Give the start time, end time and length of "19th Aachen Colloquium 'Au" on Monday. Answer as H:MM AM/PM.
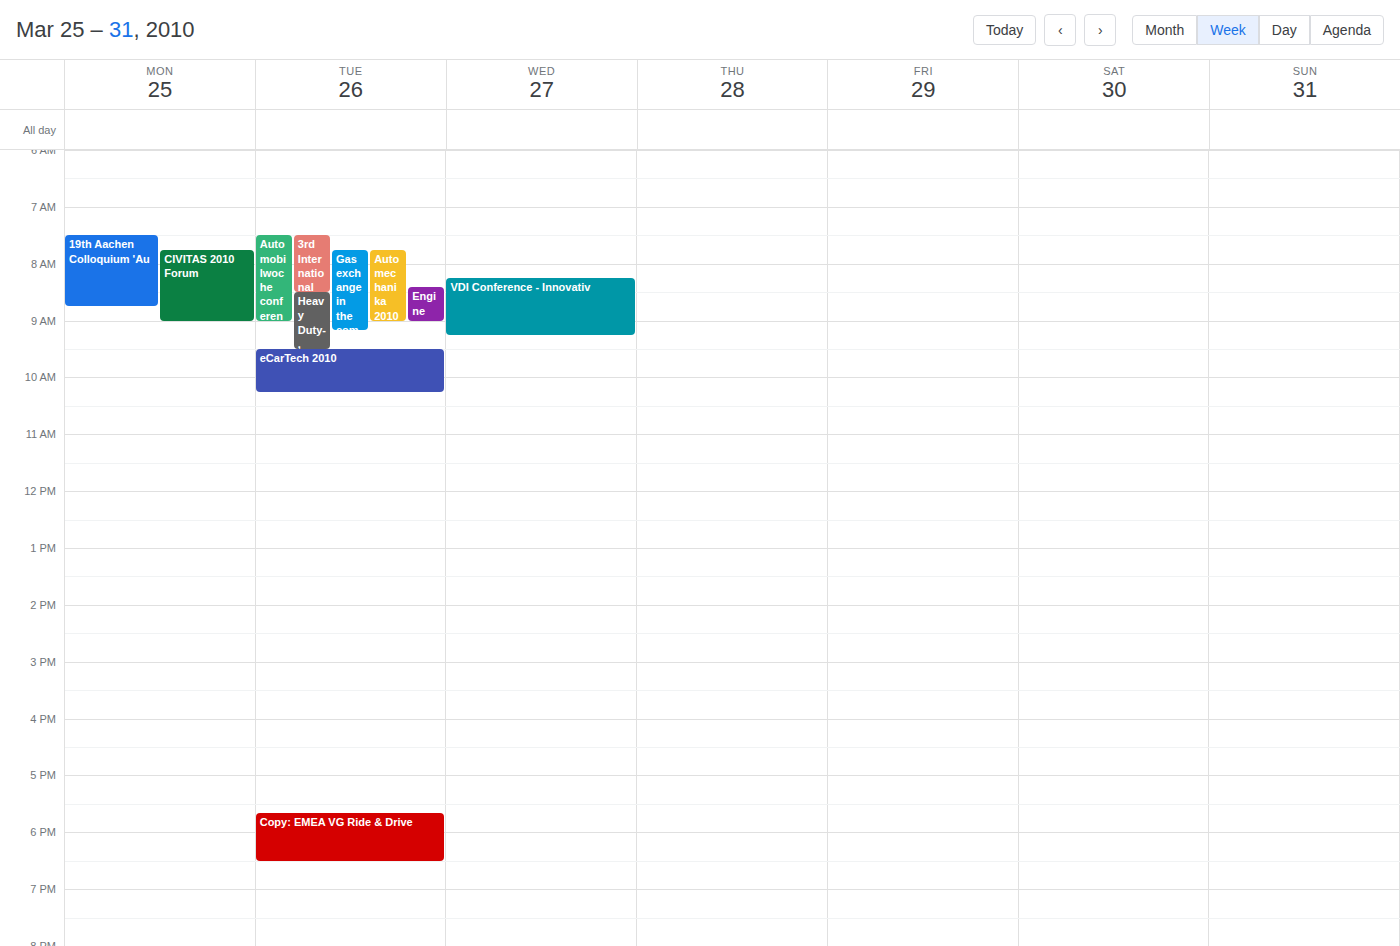
7:30 AM to 8:45 AM, 1 hour 15 minutes